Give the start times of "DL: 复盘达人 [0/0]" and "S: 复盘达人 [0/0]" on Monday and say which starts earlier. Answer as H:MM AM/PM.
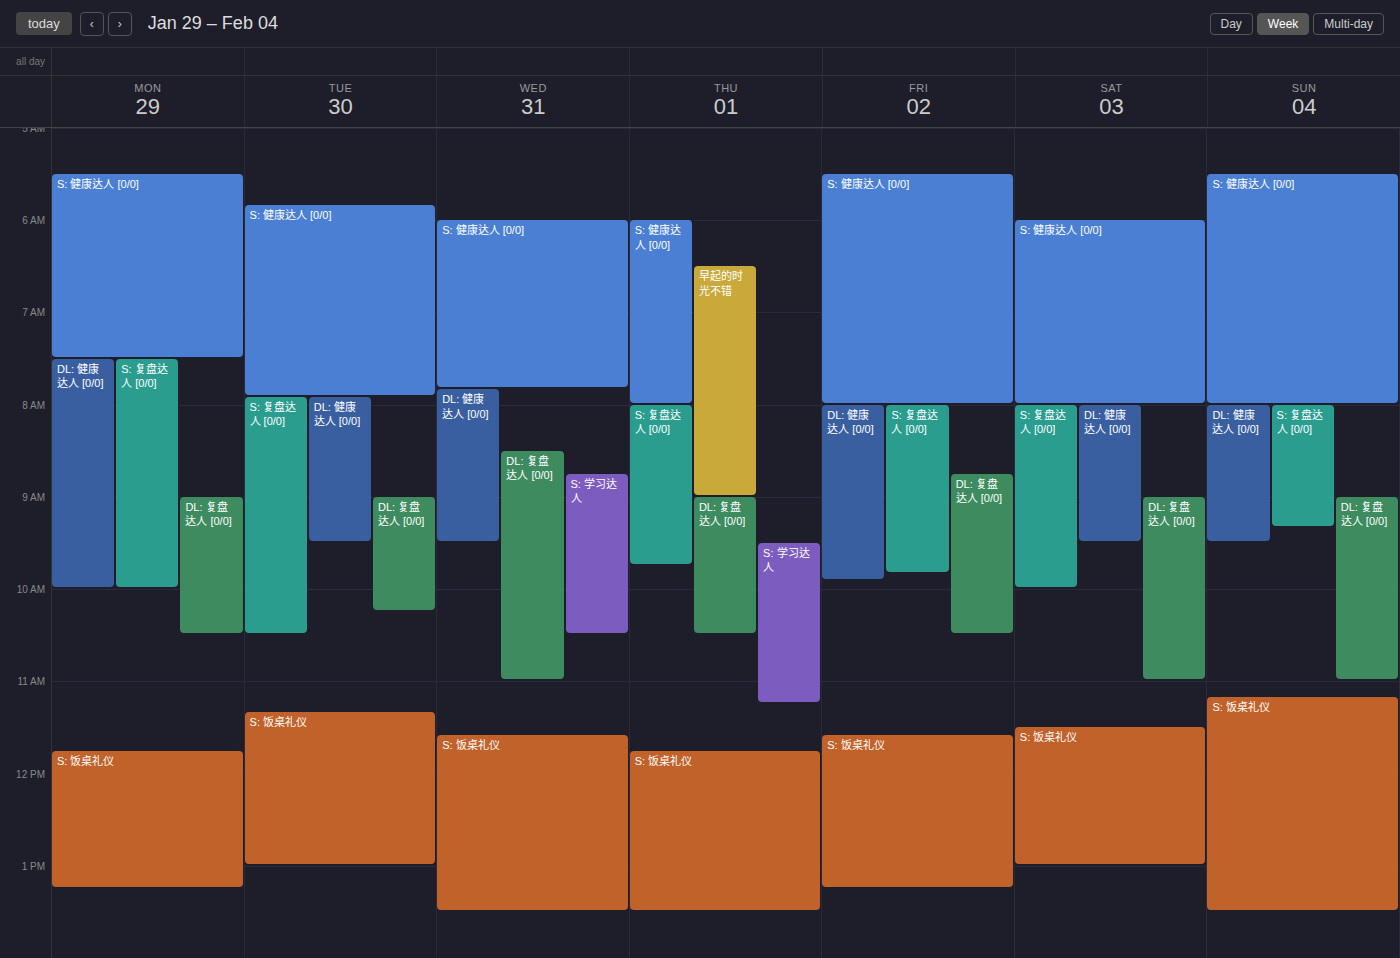
"S: 复盘达人 [0/0]" 7:30 AM; "DL: 复盘达人 [0/0]" 9:00 AM.